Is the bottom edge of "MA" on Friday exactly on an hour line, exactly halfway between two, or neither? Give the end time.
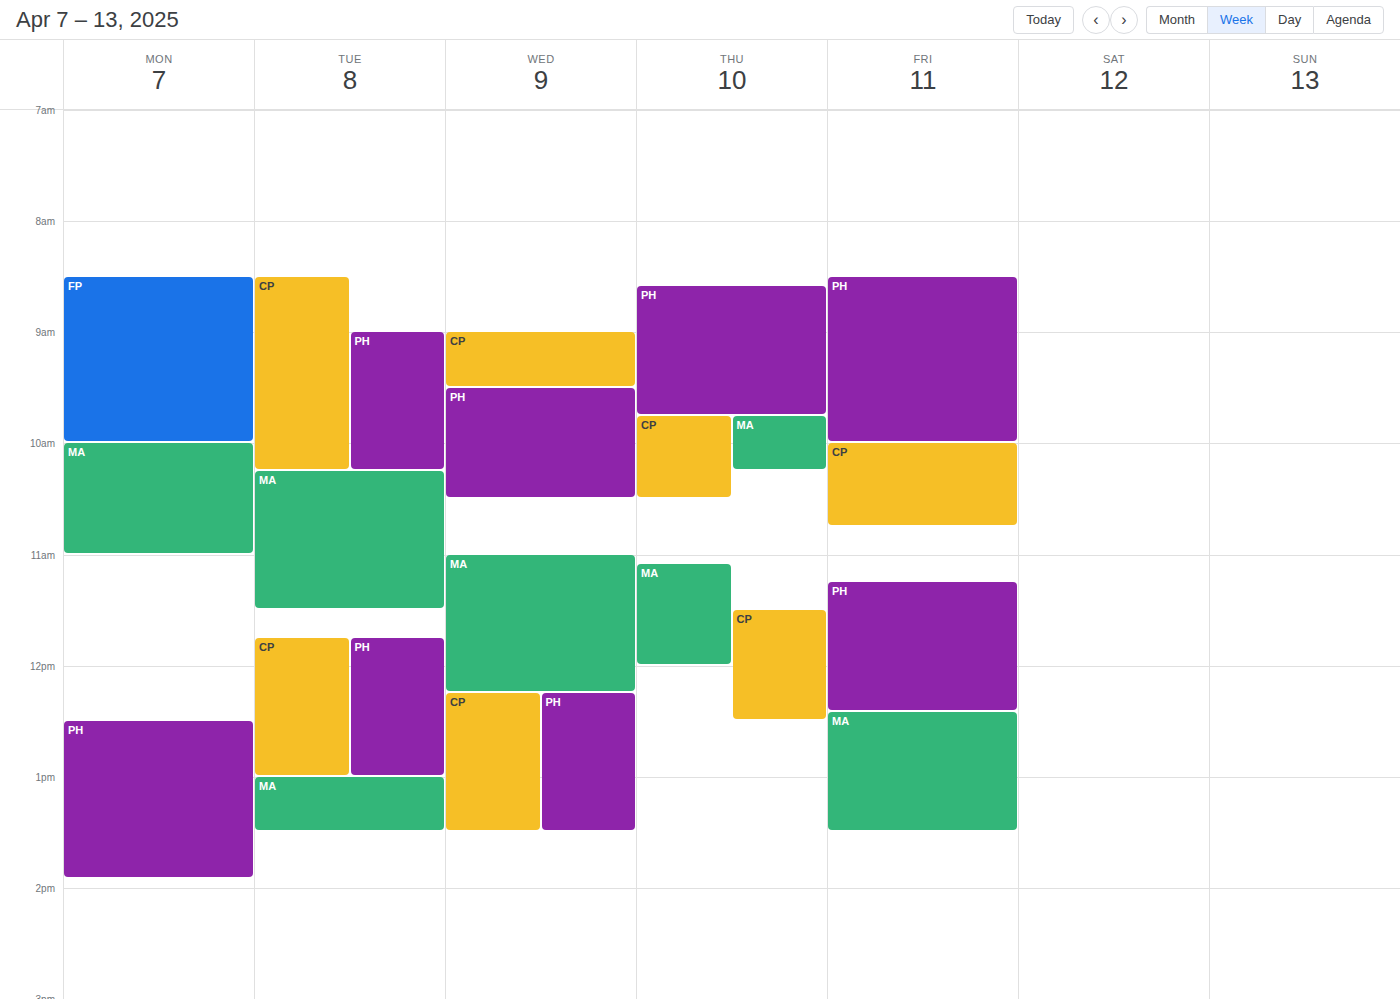
1:30 PM -- halfway between the 1 PM and 2 PM lines.